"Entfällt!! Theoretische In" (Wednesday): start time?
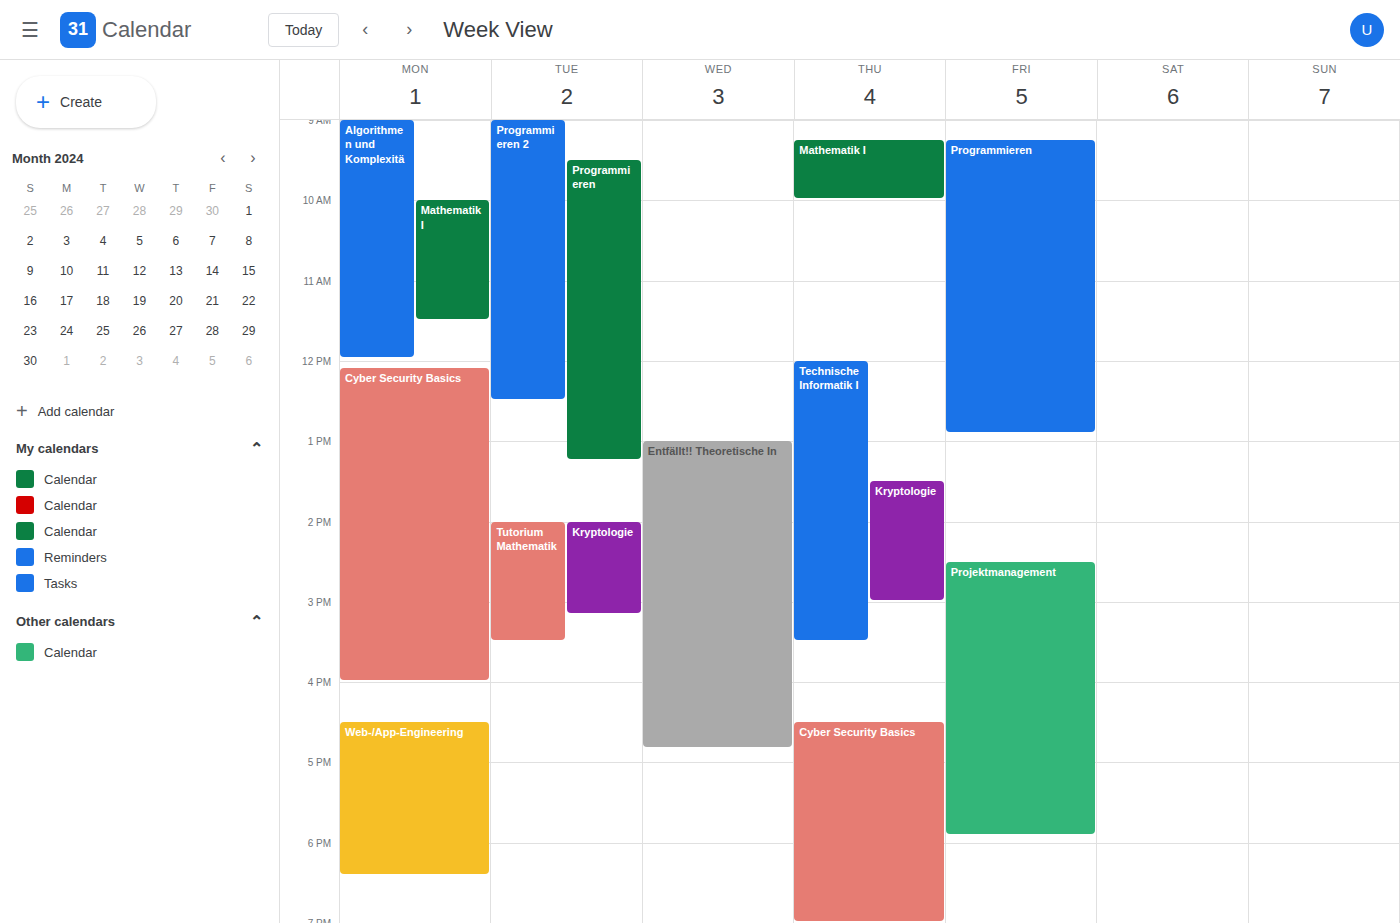
1:00 PM